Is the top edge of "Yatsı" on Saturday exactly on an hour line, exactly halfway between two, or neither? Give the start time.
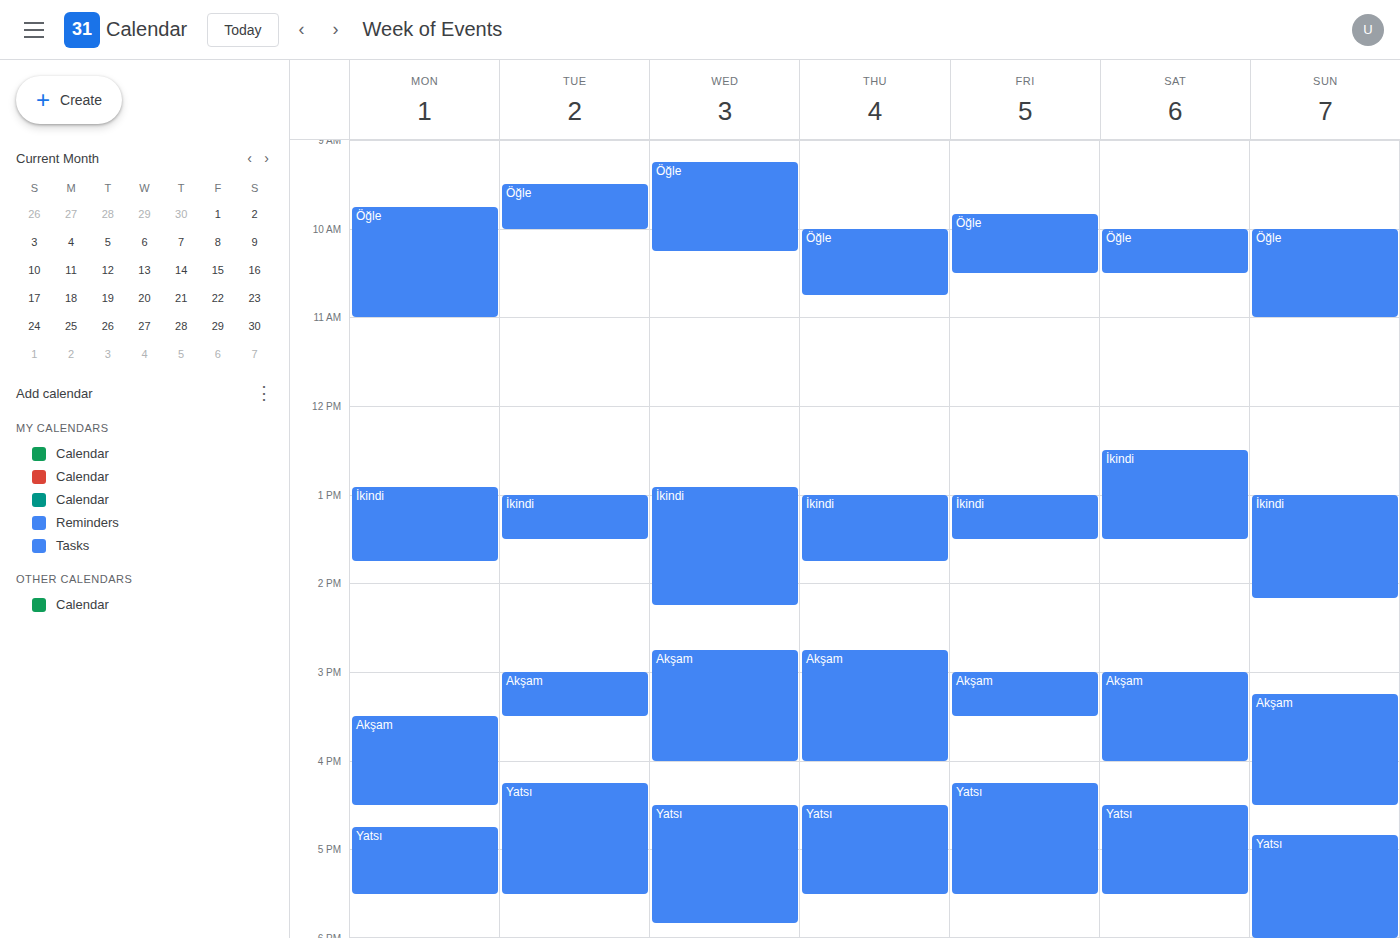
4:30 PM -- halfway between the 4 PM and 5 PM lines.